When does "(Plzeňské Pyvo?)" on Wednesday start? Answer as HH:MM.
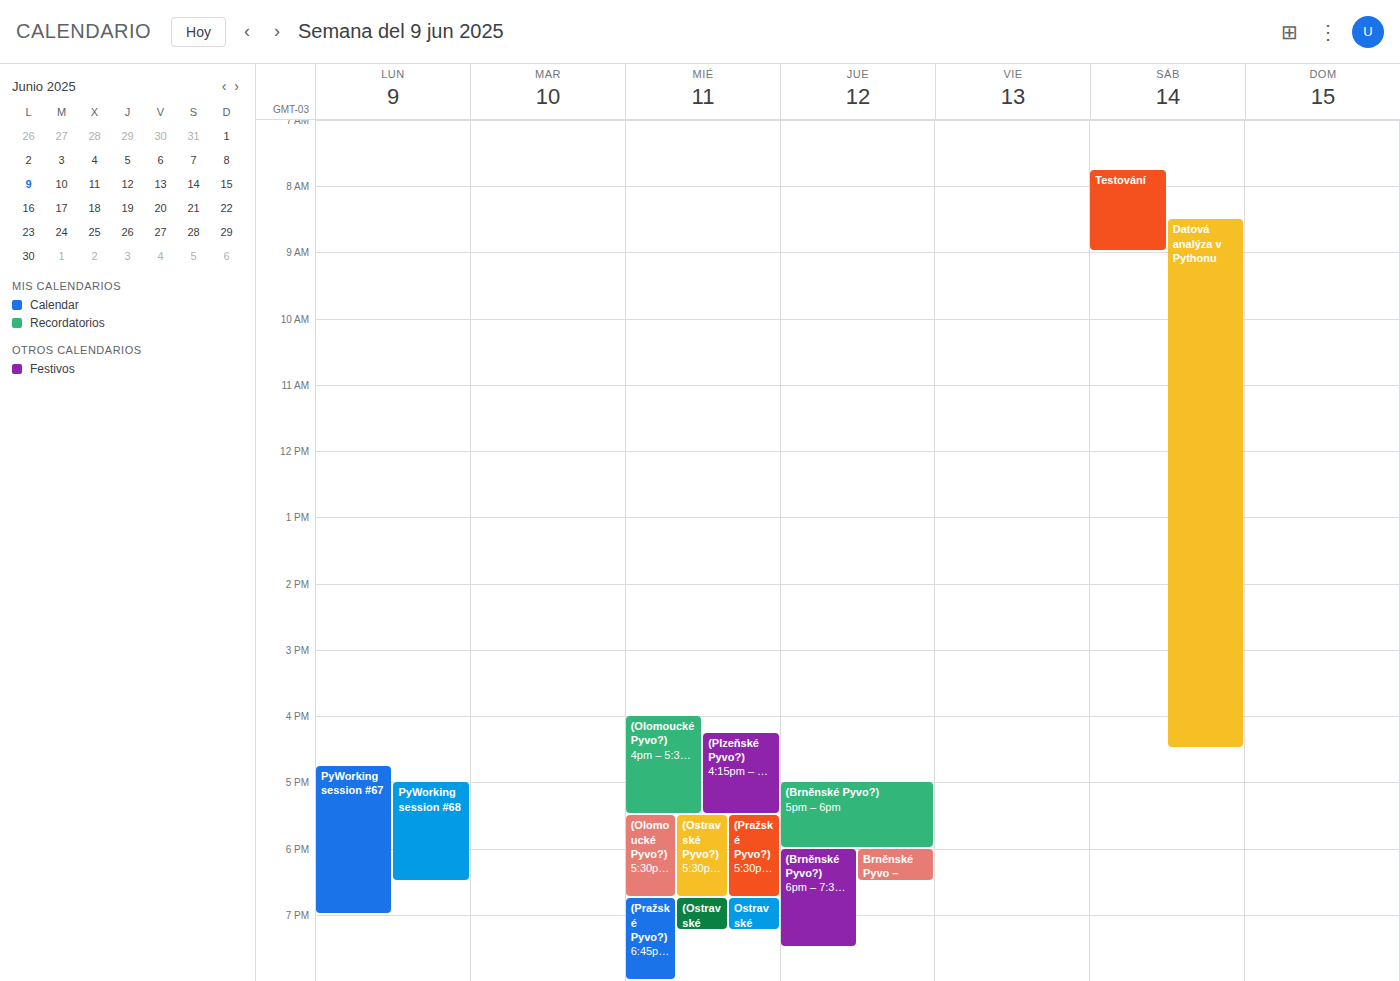
16:15